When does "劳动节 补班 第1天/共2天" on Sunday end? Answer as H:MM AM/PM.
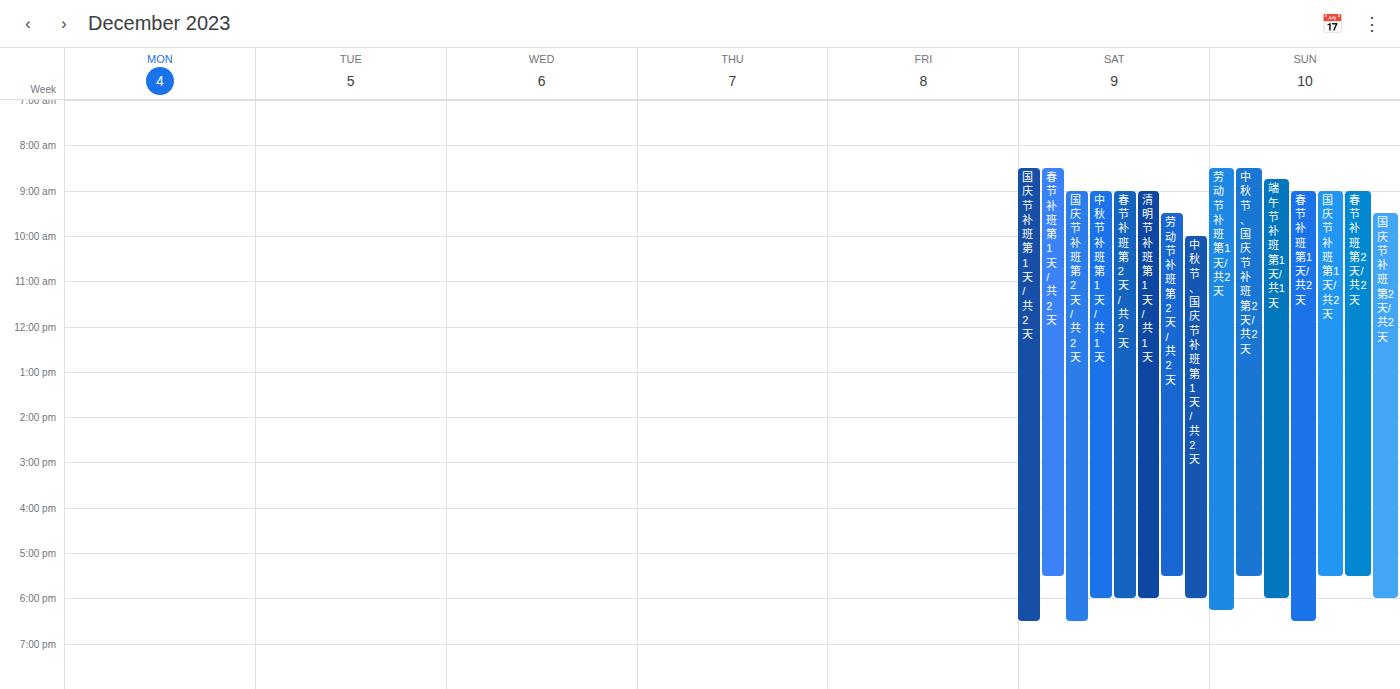
6:15 PM